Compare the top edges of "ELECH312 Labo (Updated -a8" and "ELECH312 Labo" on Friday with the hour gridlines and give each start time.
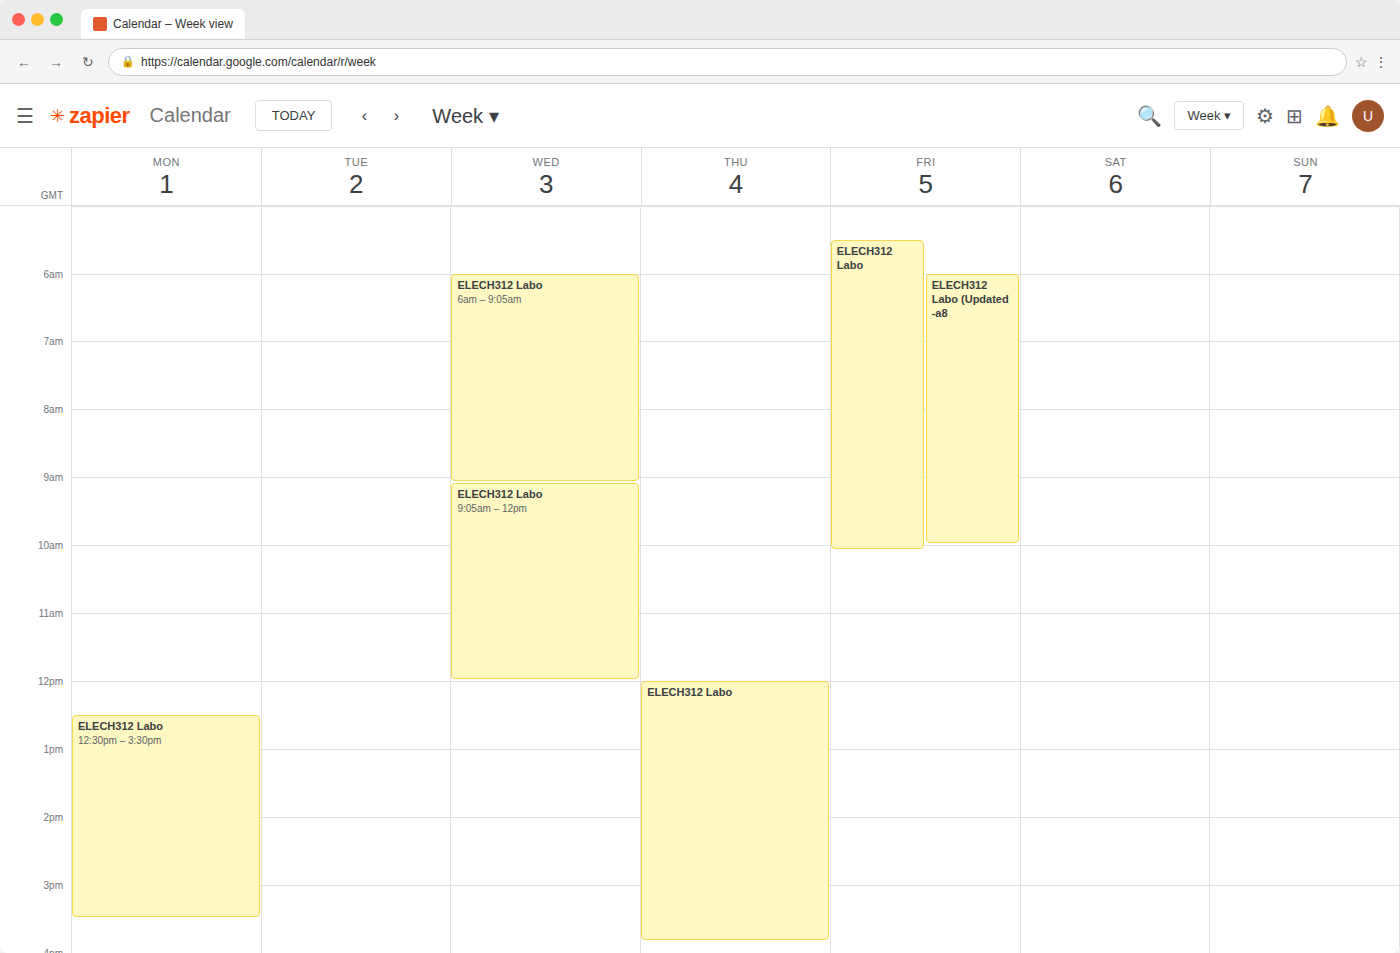
"ELECH312 Labo (Updated -a8": 6:00 AM, exactly on the 6 AM line. "ELECH312 Labo": 5:30 AM, halfway between the 5 AM and 6 AM lines.